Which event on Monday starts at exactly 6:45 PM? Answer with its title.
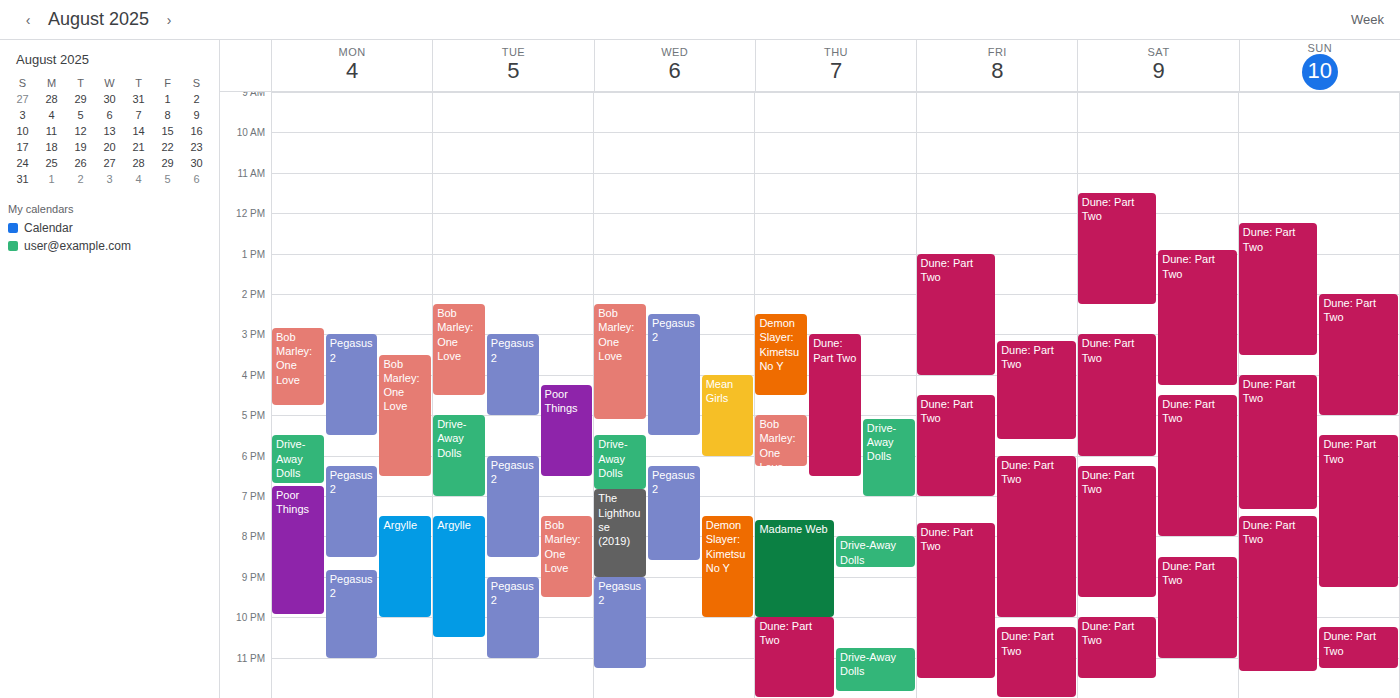
"Poor Things"